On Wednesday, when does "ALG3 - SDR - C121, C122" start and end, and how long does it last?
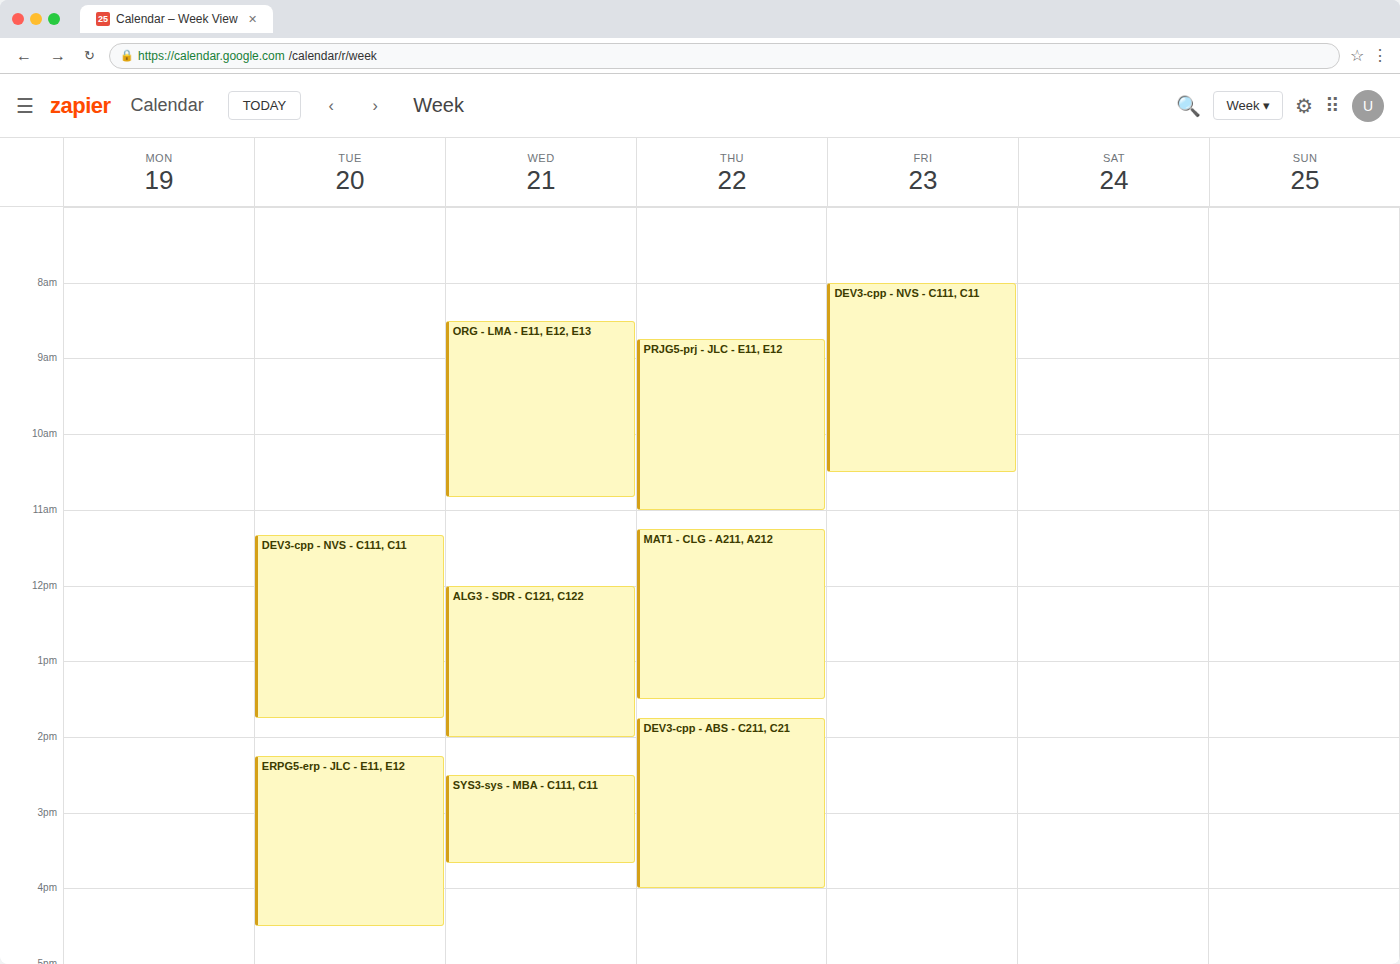
12:00 PM to 2:00 PM, 2 hours